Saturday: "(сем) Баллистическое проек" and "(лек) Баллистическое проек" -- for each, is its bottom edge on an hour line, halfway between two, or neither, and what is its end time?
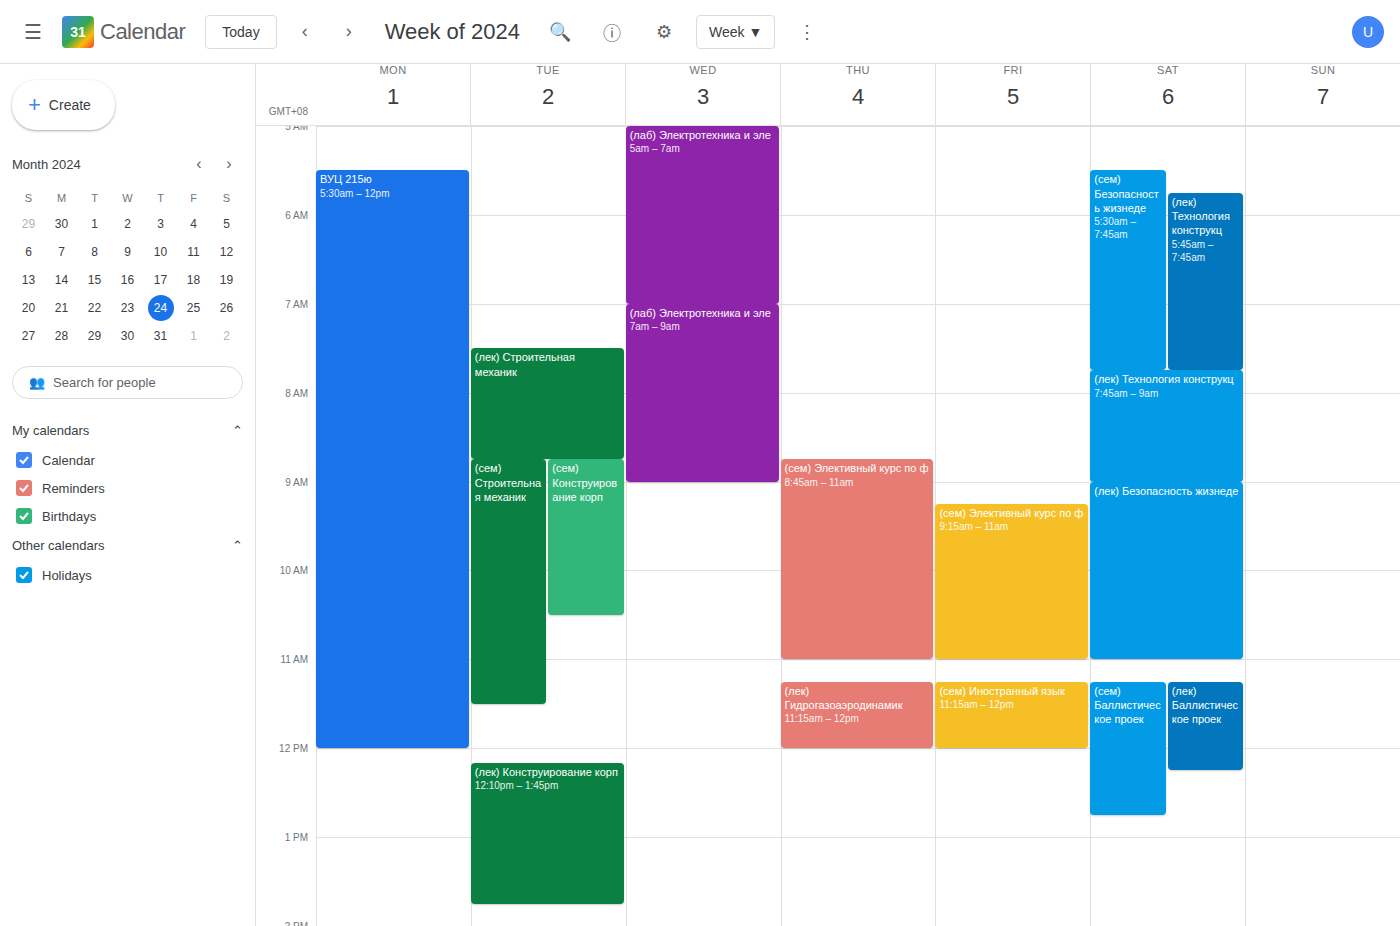
"(сем) Баллистическое проек": 12:45 PM, neither: three quarters of the way from the 12 PM line to the 1 PM line. "(лек) Баллистическое проек": 12:15 PM, neither: a quarter of the way from the 12 PM line to the 1 PM line.